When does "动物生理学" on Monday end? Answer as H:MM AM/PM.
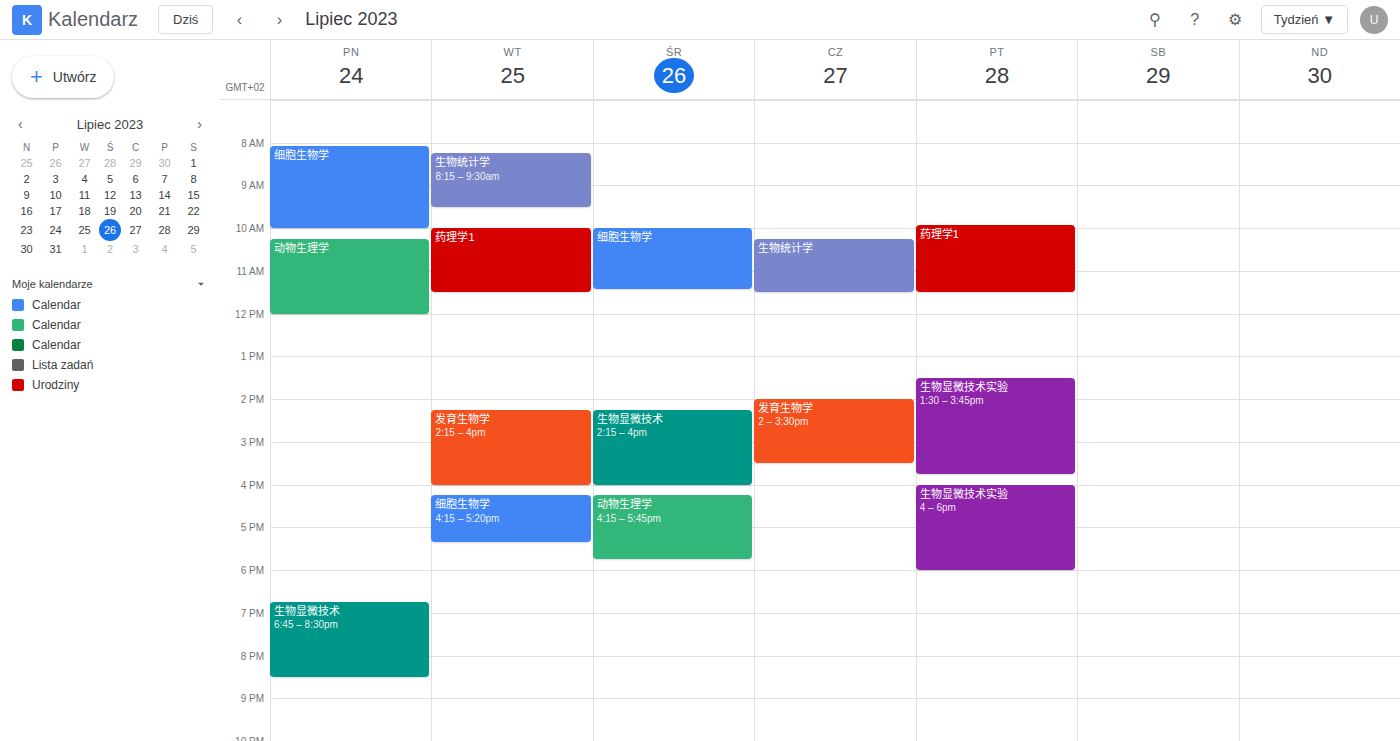
12:00 PM